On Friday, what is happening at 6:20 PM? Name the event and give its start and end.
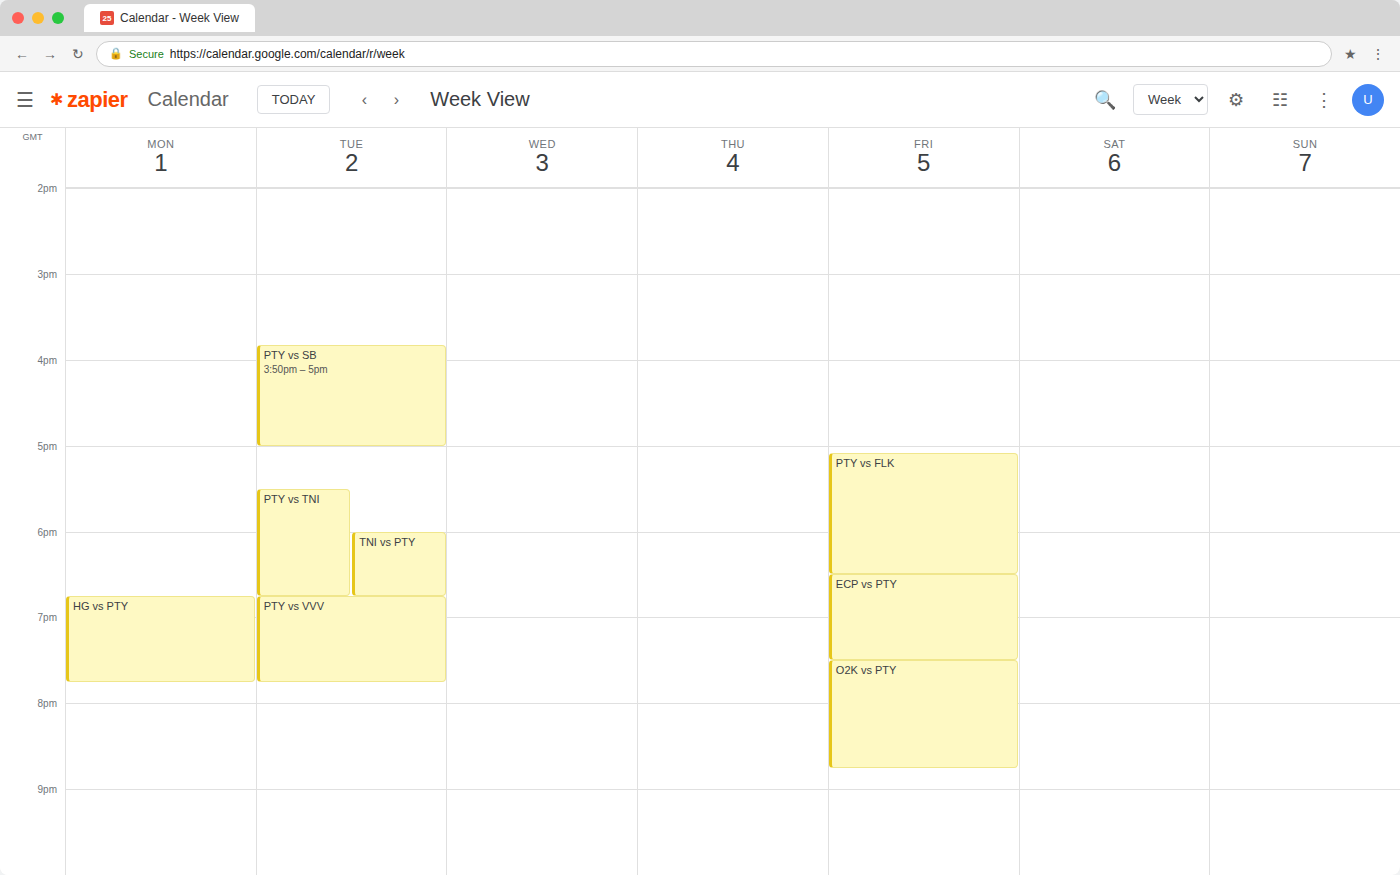
"PTY vs FLK", 5:05 PM to 6:30 PM